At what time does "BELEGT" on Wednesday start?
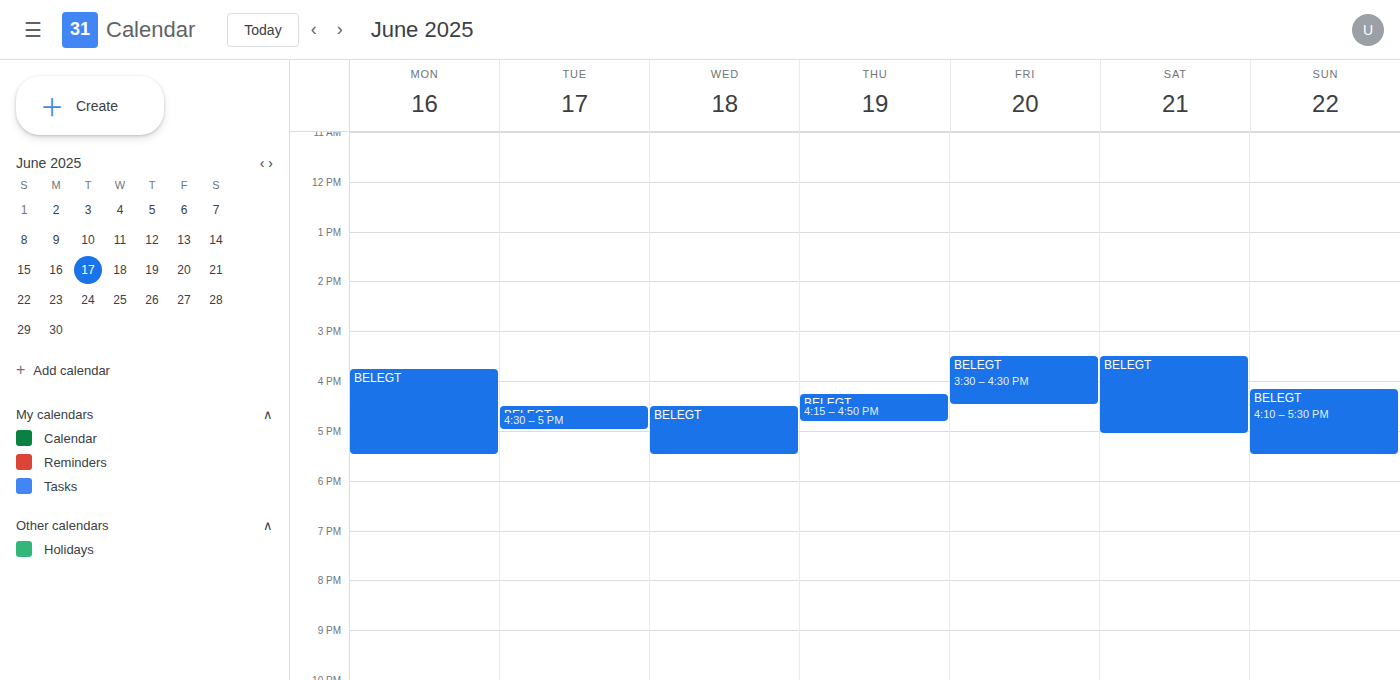
4:30 PM